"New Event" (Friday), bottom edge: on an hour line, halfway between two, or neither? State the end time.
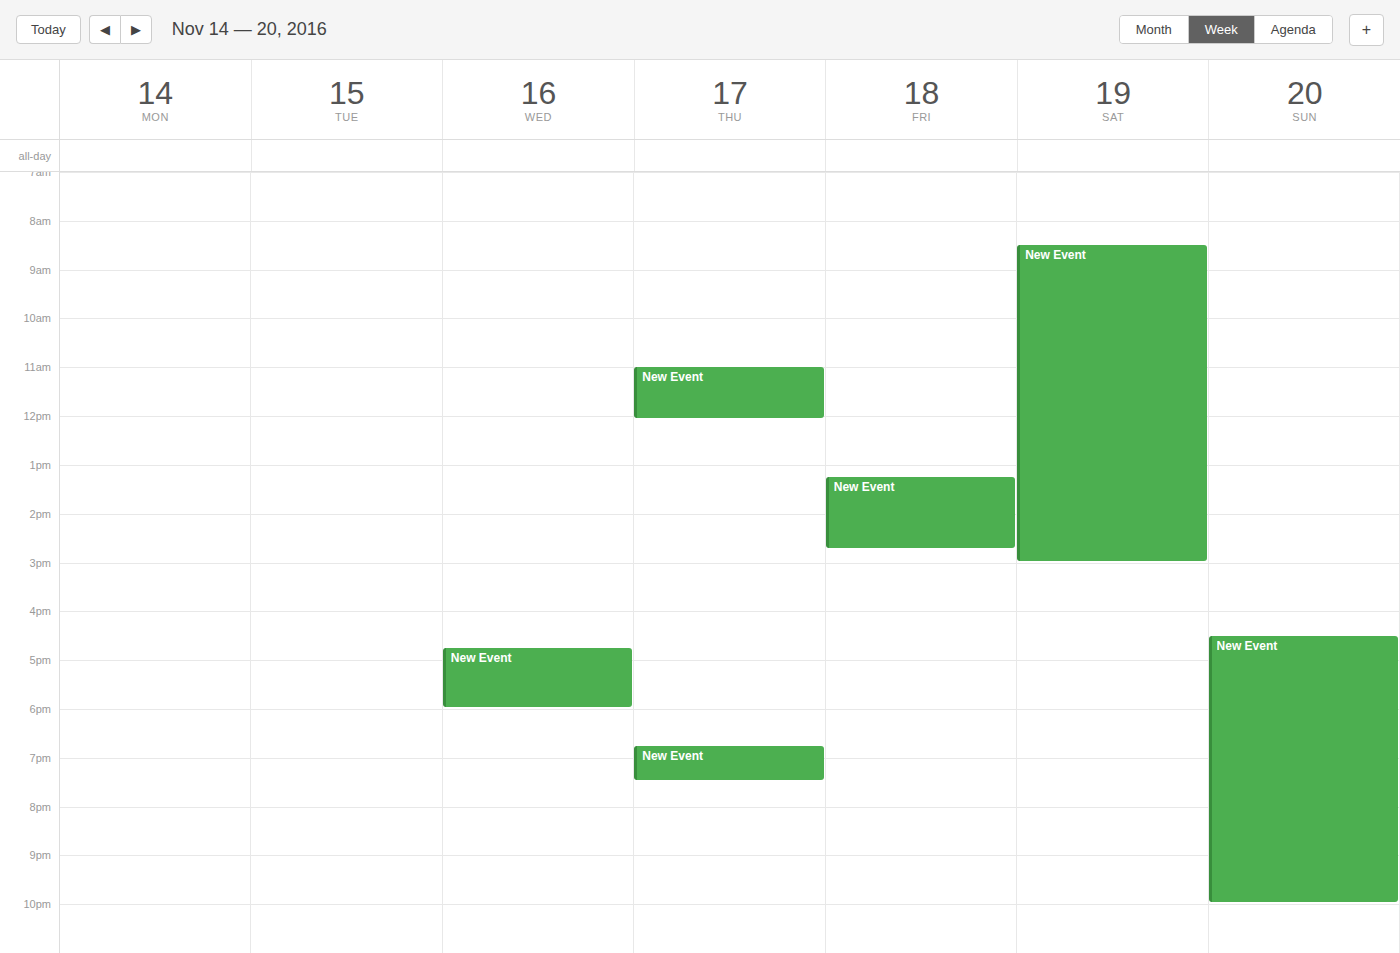
2:45 PM -- neither: three quarters of the way from the 2 PM line to the 3 PM line.